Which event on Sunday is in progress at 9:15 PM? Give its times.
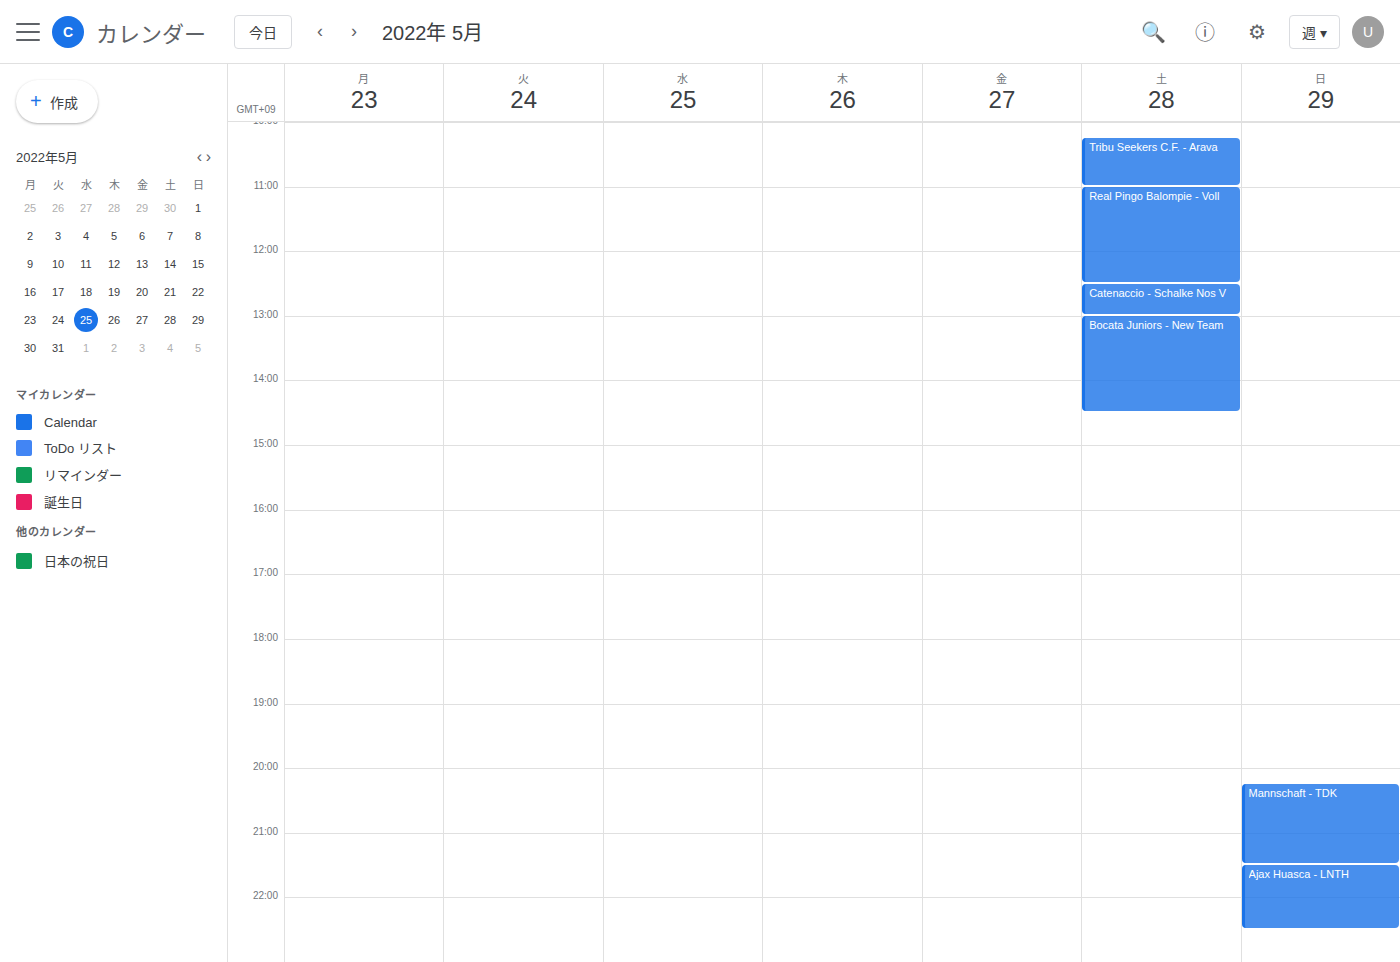
"Mannschaft - TDK", 8:15 PM to 9:30 PM